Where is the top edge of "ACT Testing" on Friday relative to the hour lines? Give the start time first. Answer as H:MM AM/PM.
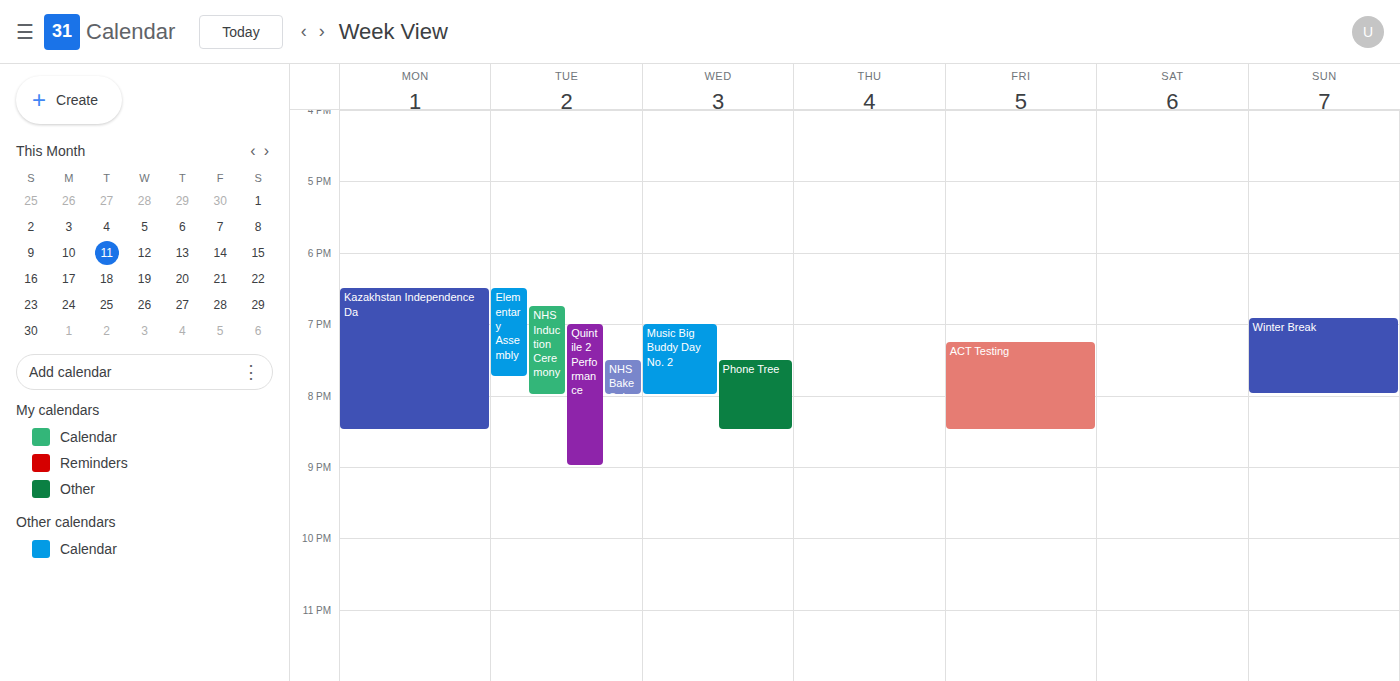
7:15 PM -- neither: a quarter of the way from the 7 PM line to the 8 PM line.